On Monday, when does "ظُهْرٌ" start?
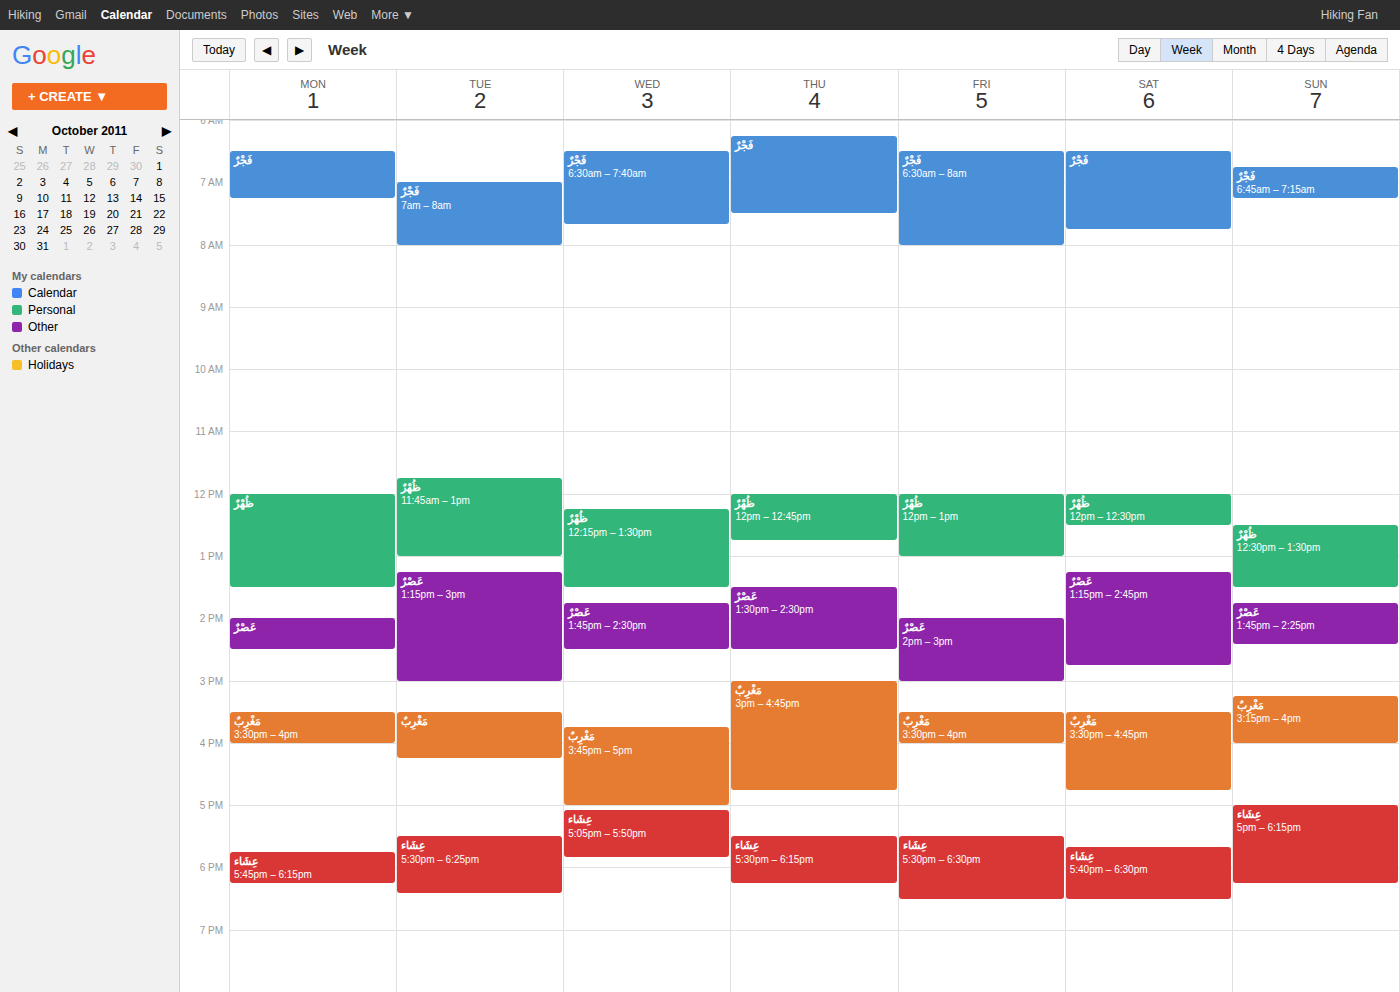
12:00 PM